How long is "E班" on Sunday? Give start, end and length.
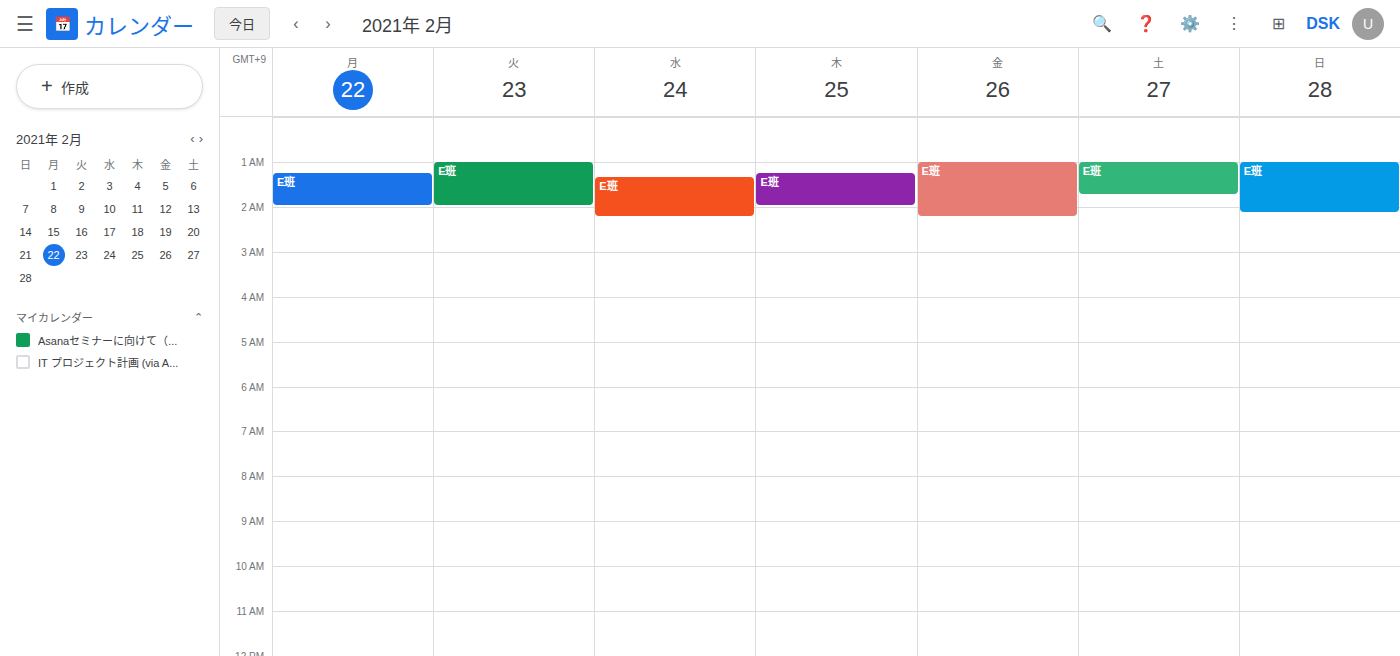
01:00 to 02:10, 1 hour 10 minutes